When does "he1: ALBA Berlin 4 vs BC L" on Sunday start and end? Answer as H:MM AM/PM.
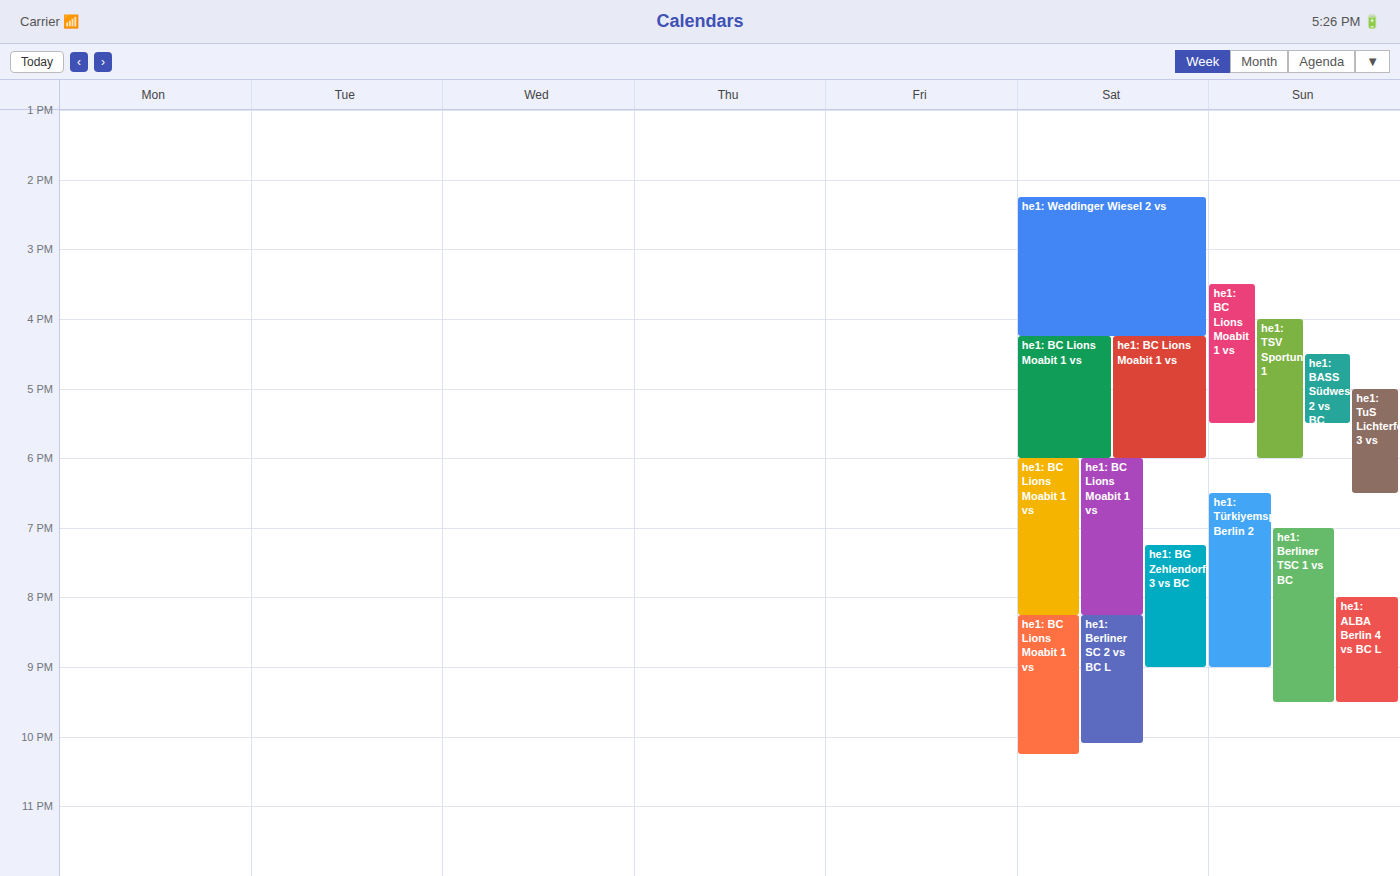
8:00 PM to 9:30 PM